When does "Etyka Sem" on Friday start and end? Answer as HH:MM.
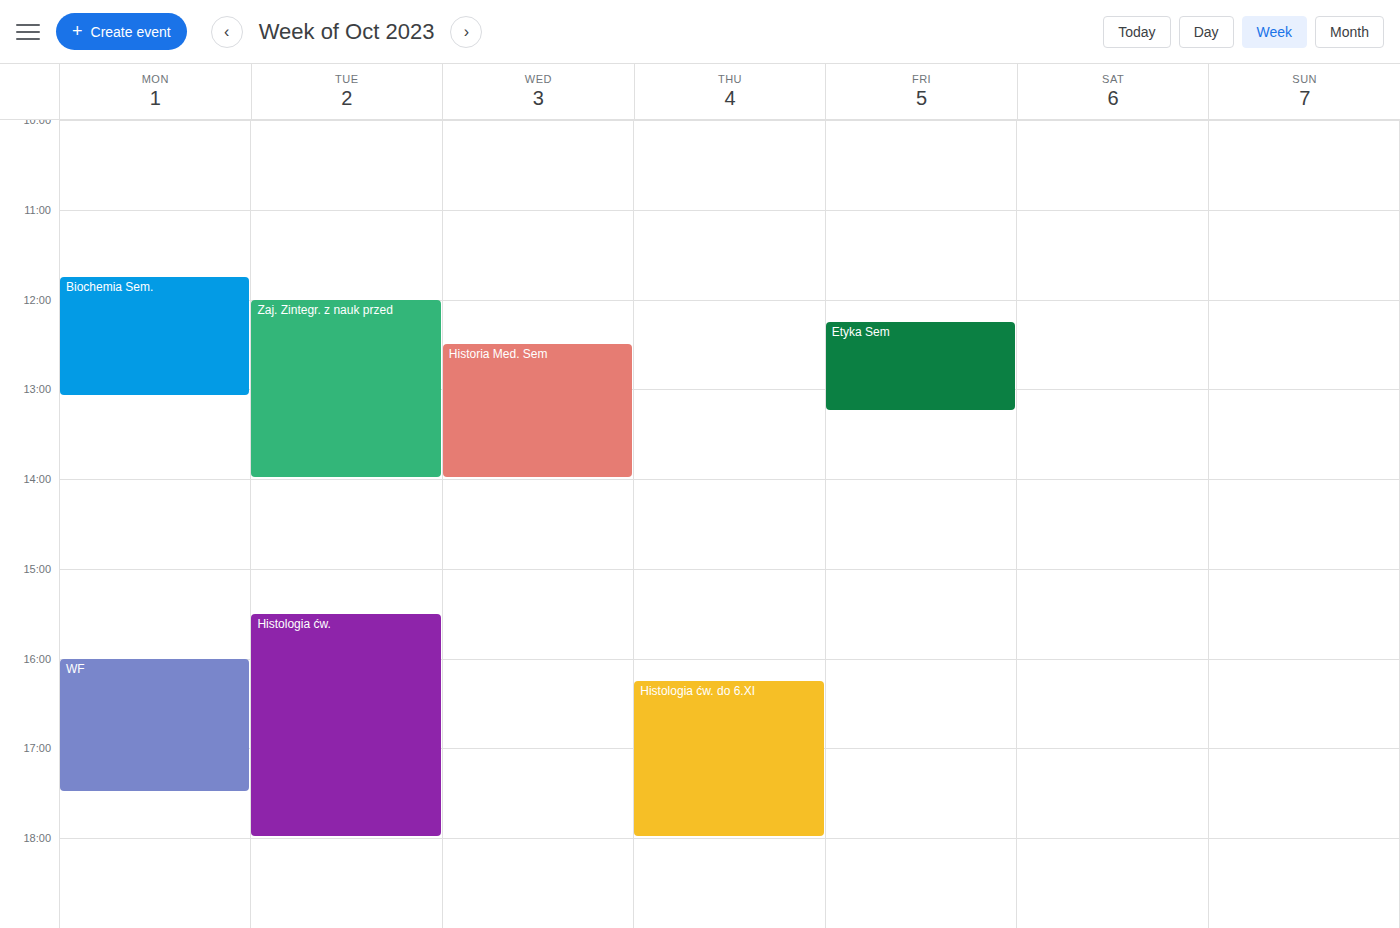
12:15 to 13:15